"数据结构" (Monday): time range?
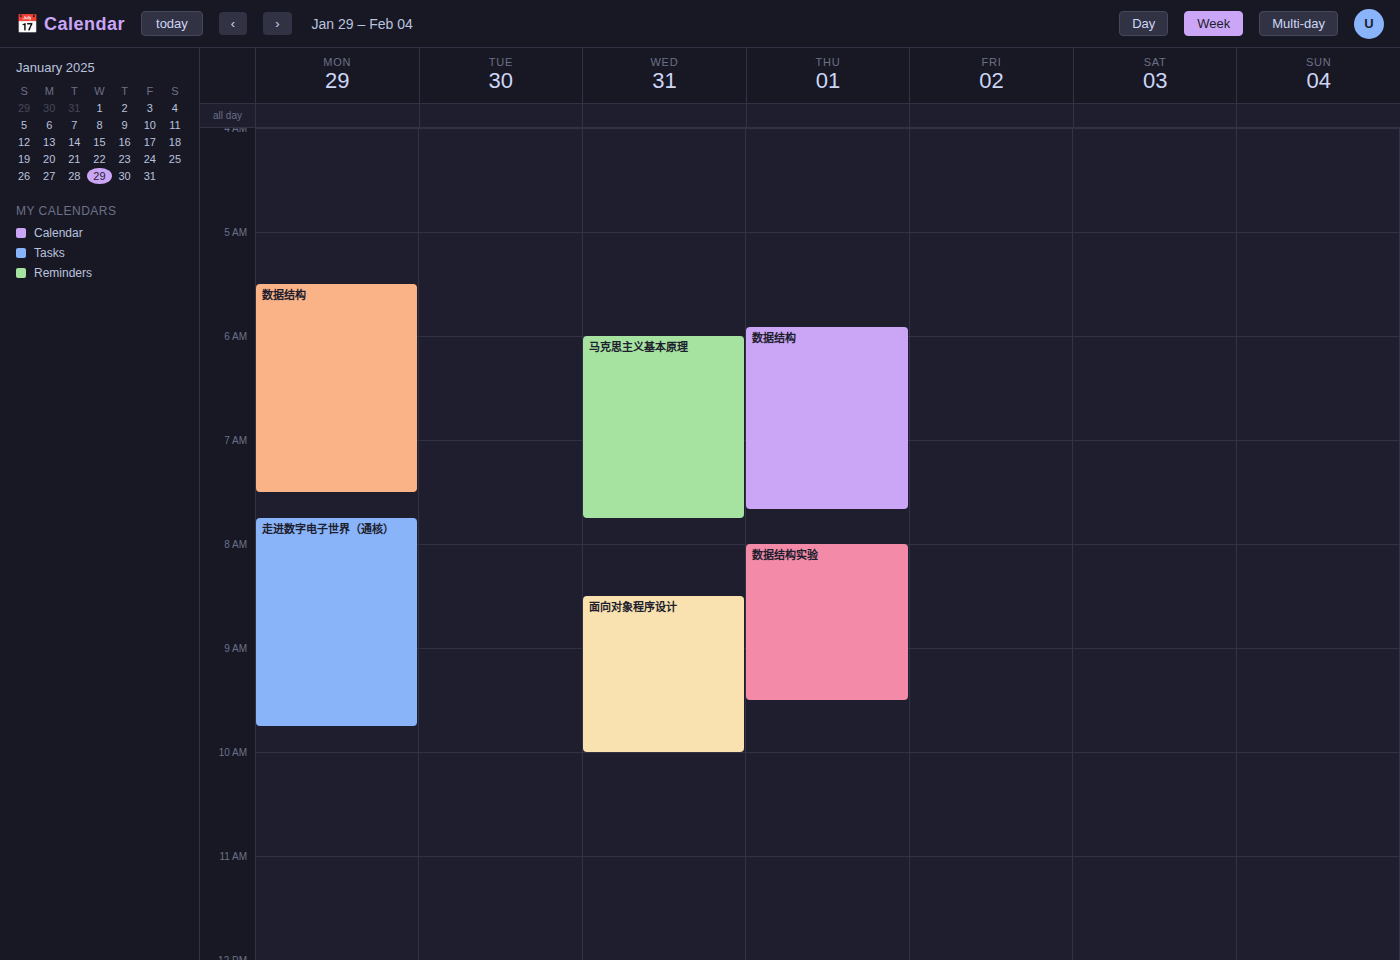
5:30 AM to 7:30 AM